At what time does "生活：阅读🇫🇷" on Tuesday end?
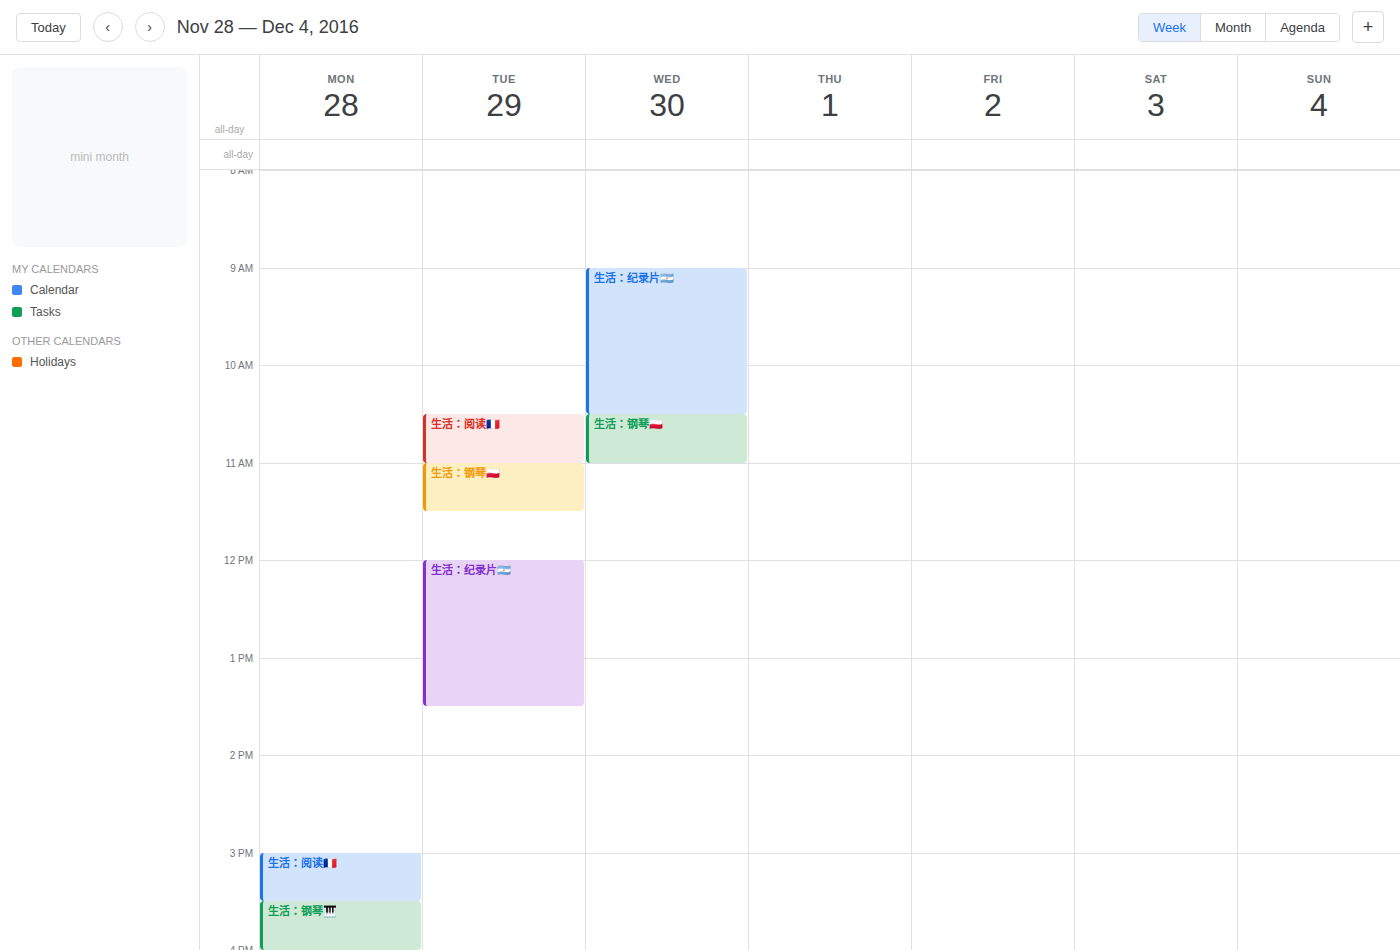
11:00 AM